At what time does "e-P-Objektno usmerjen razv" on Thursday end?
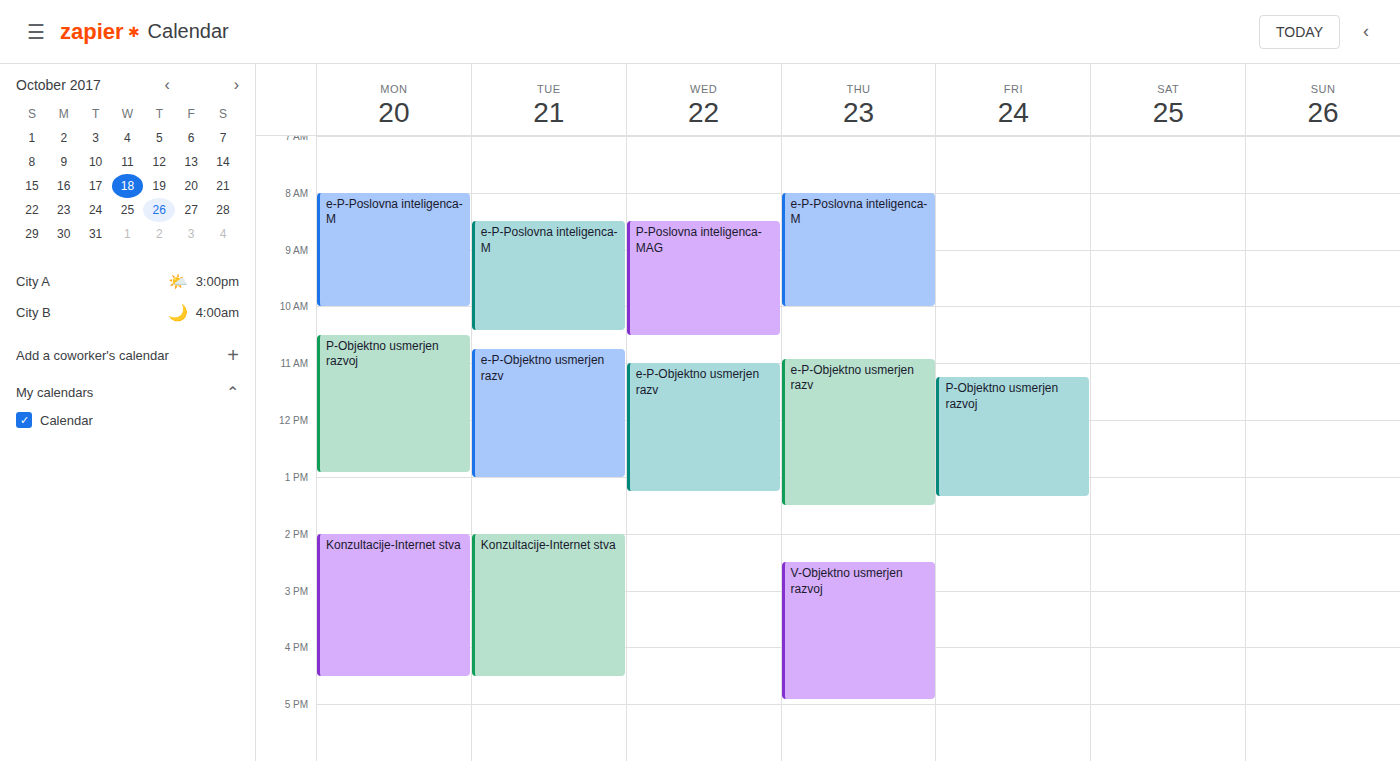
1:30 PM